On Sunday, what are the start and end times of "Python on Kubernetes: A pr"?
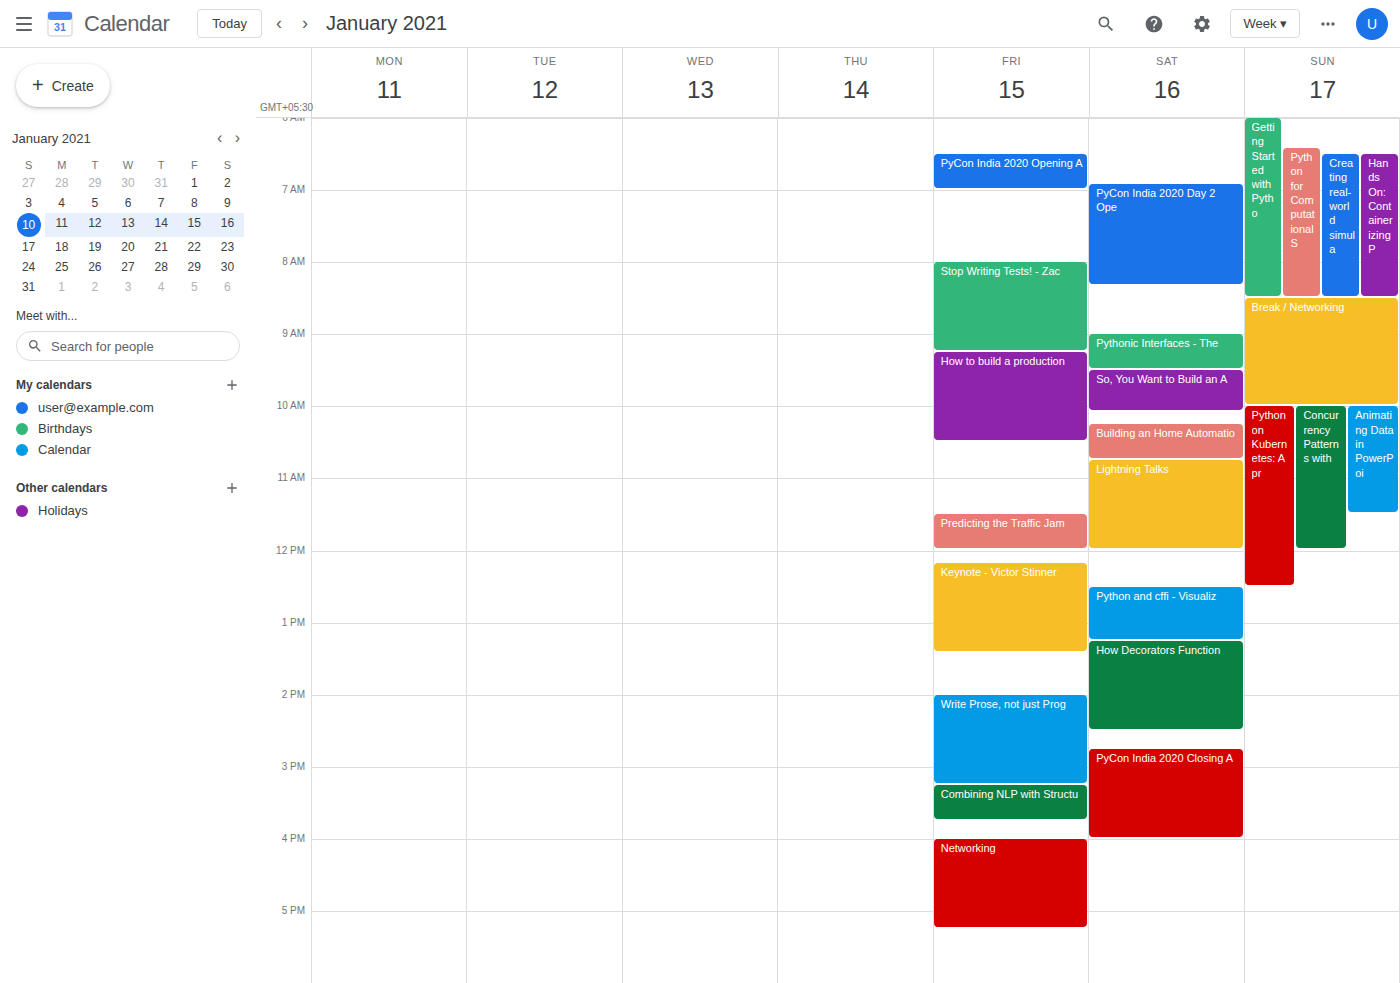
10:00 AM to 12:30 PM